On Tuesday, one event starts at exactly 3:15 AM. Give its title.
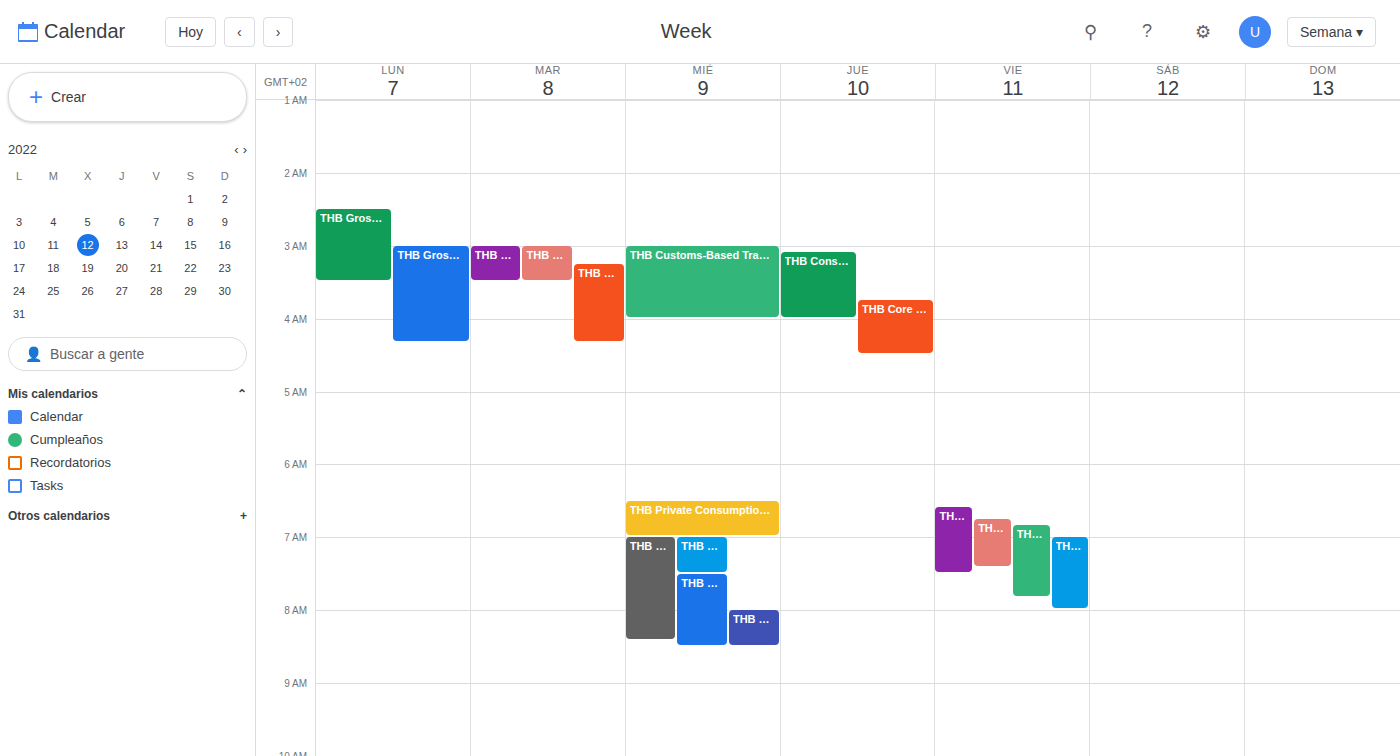
"THB Consumer Price Index ("